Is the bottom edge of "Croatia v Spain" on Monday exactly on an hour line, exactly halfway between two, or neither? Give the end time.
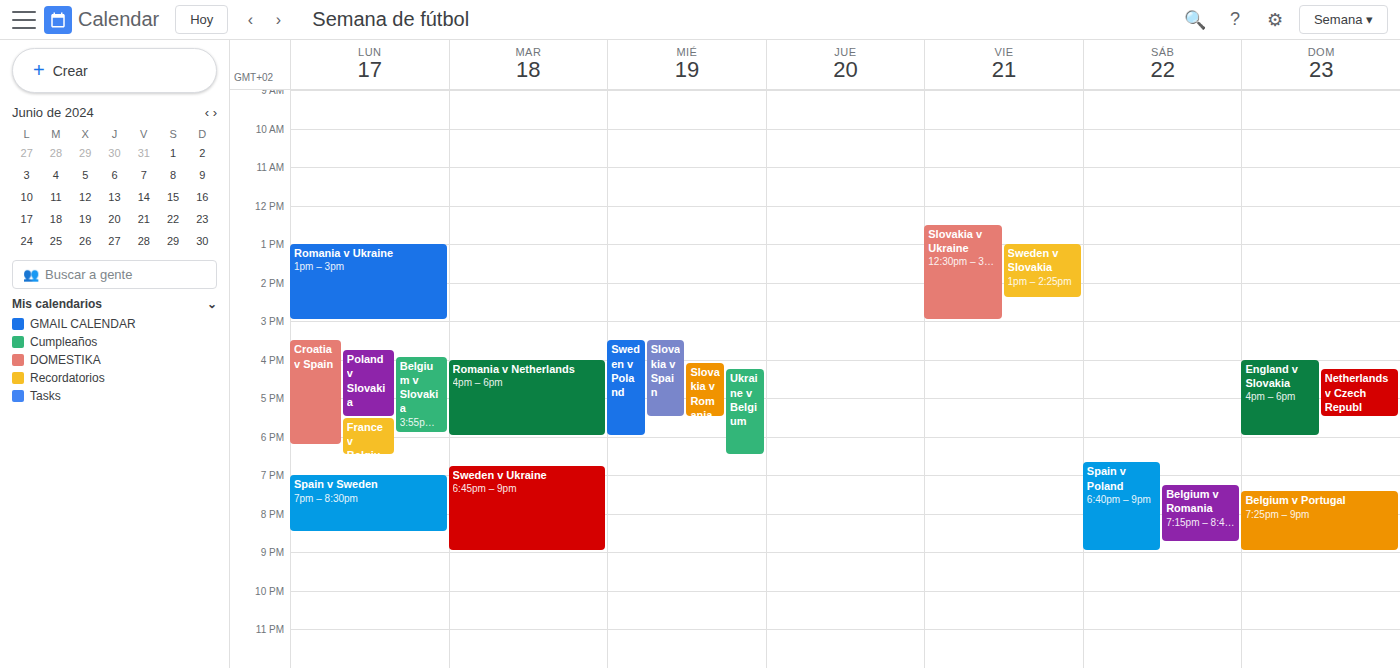
6:15 PM -- neither: a quarter of the way from the 6 PM line to the 7 PM line.